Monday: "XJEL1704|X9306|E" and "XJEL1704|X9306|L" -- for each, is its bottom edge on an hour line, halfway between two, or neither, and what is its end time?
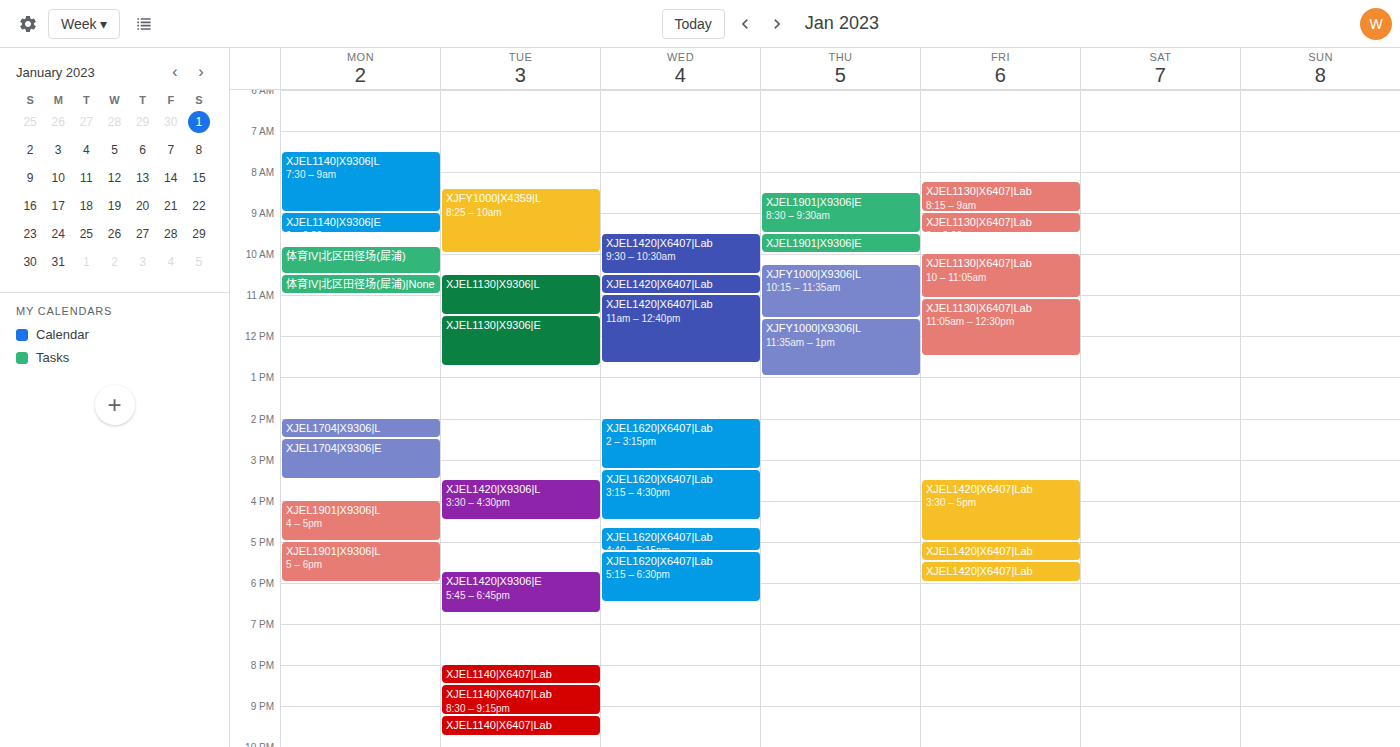
"XJEL1704|X9306|E": 3:30 PM, halfway between the 3 PM and 4 PM lines. "XJEL1704|X9306|L": 2:30 PM, halfway between the 2 PM and 3 PM lines.